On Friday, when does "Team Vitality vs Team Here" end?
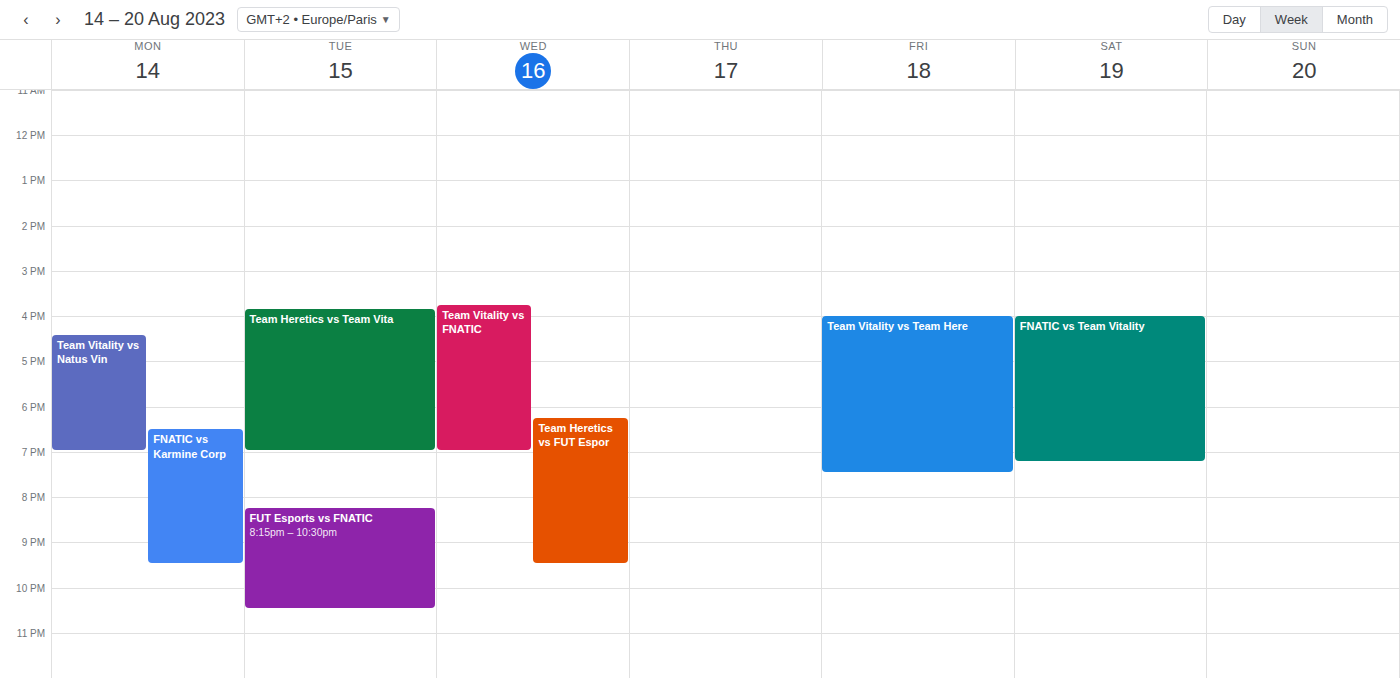
7:30 PM